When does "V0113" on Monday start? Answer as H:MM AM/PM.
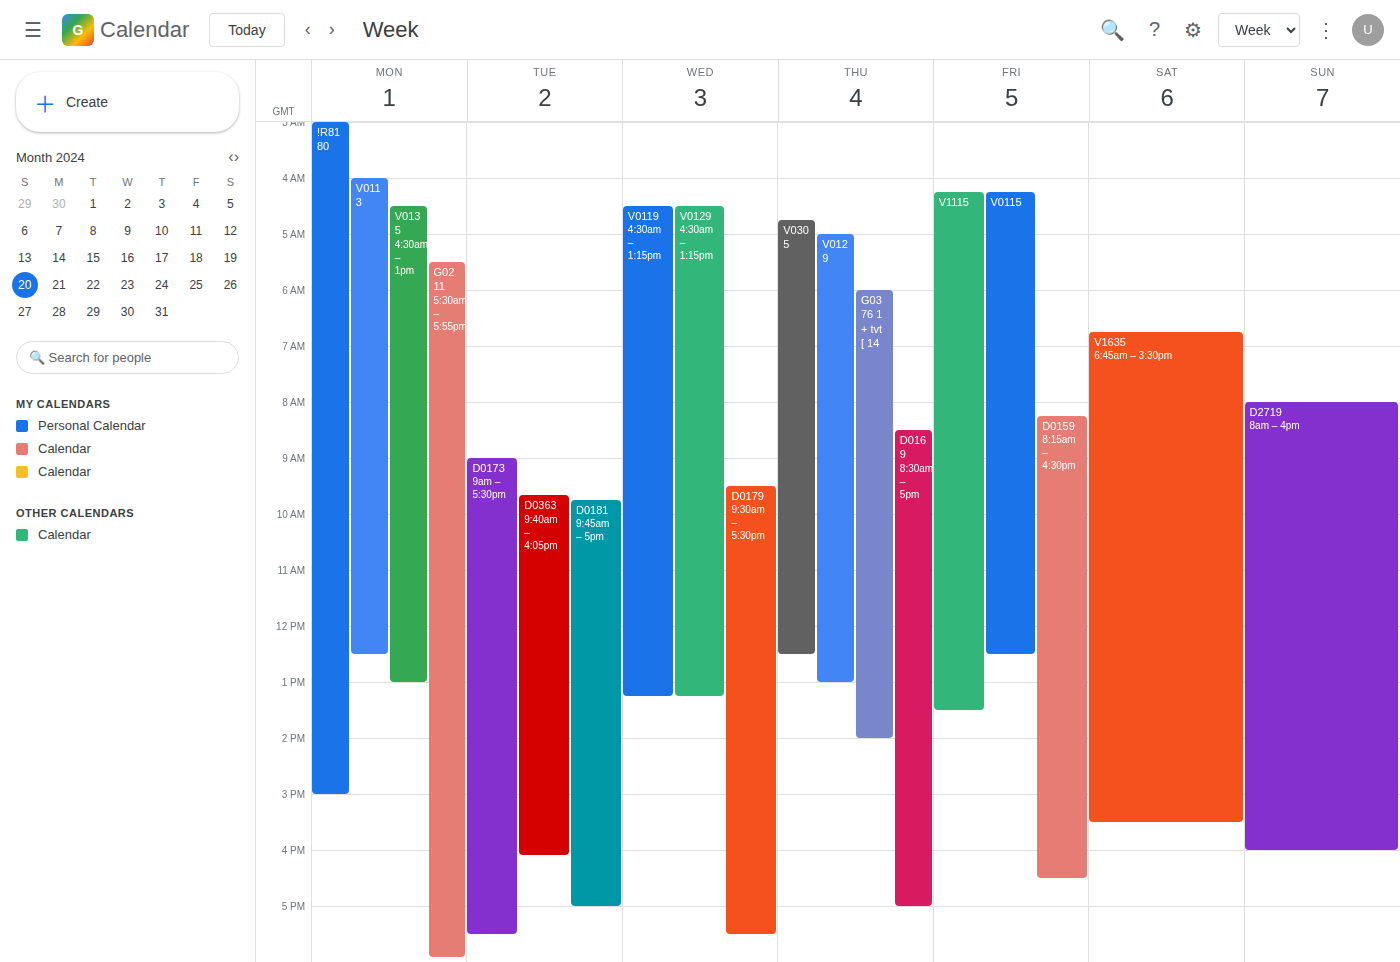
4:00 AM